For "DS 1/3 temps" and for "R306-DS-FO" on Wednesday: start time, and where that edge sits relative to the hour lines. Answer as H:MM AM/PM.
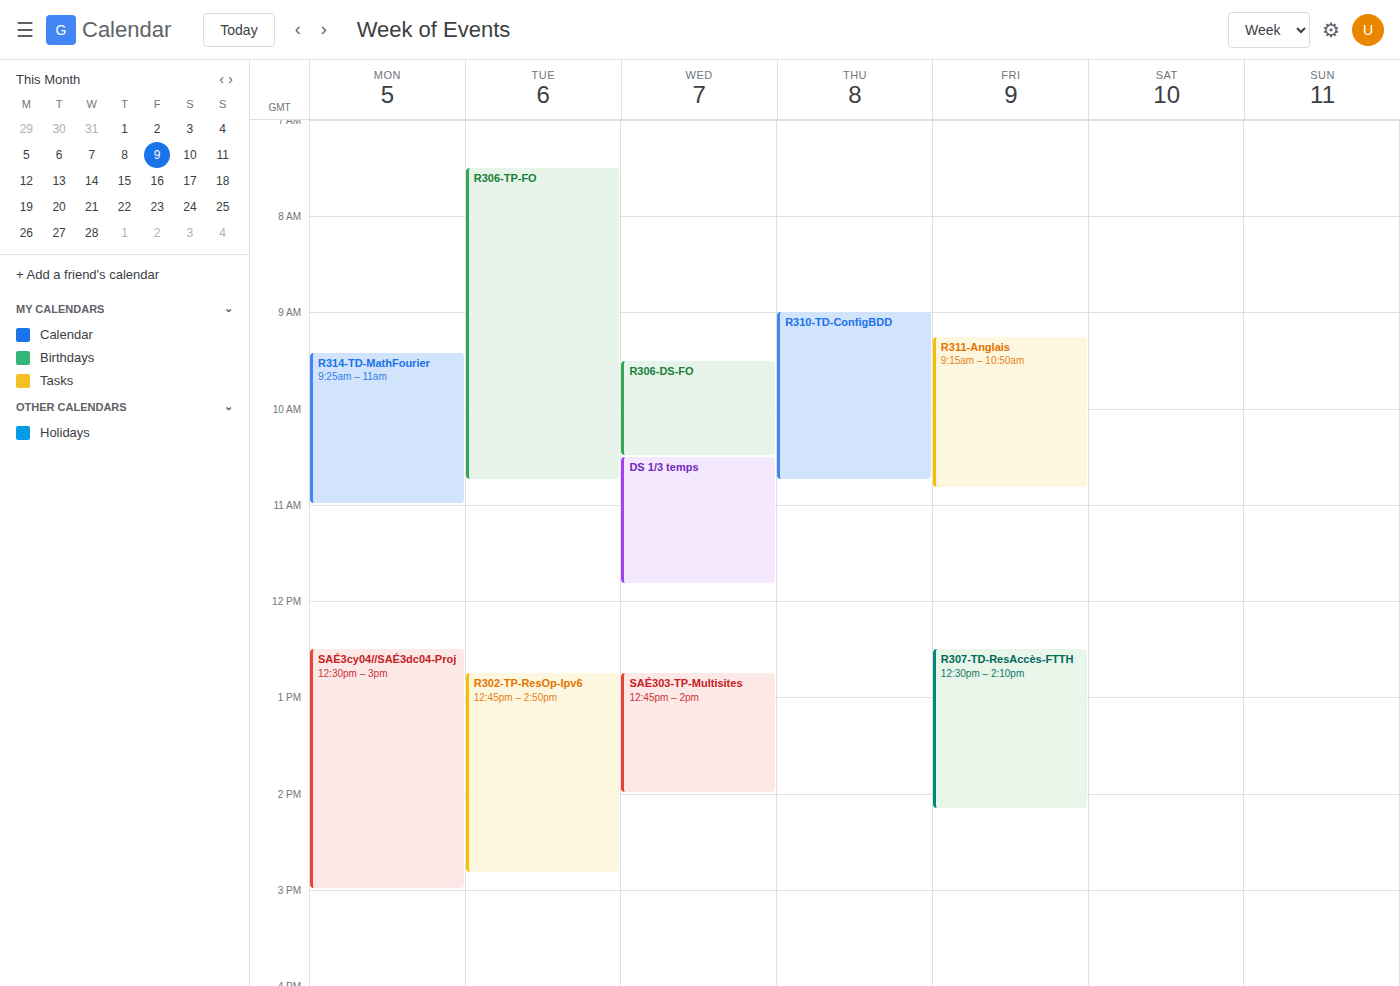
"DS 1/3 temps": 10:30 AM, halfway between the 10 AM and 11 AM lines. "R306-DS-FO": 9:30 AM, halfway between the 9 AM and 10 AM lines.